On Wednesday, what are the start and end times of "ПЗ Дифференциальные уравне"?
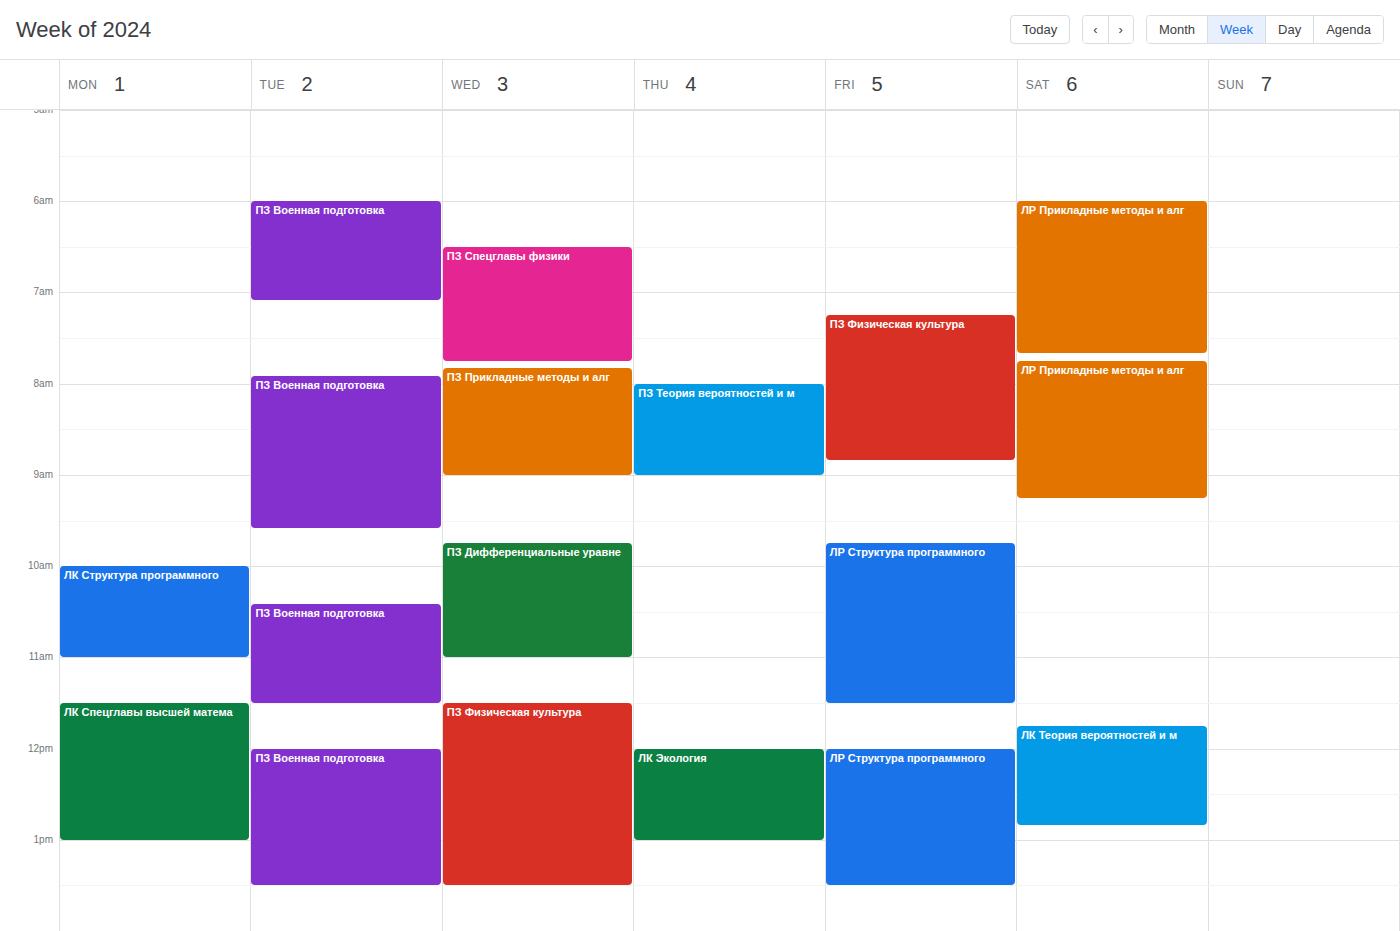
9:45 AM to 11:00 AM